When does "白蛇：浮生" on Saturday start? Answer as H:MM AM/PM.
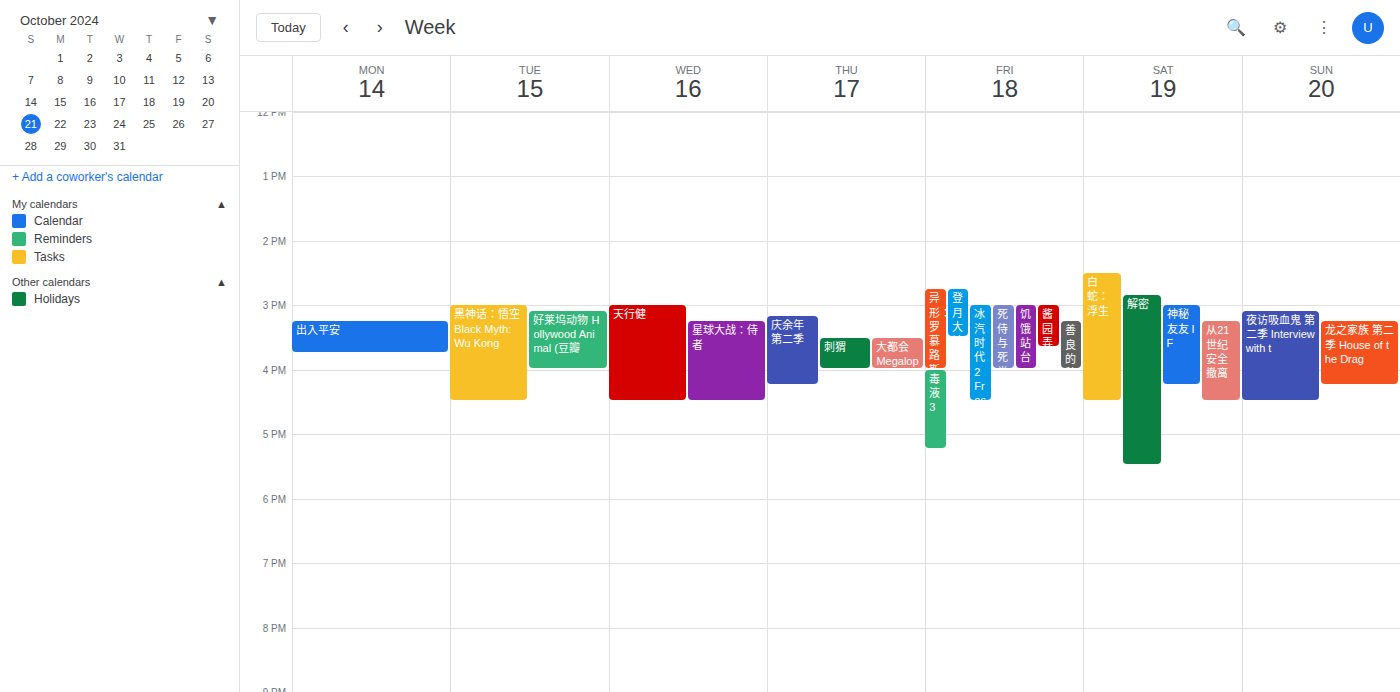
2:30 PM